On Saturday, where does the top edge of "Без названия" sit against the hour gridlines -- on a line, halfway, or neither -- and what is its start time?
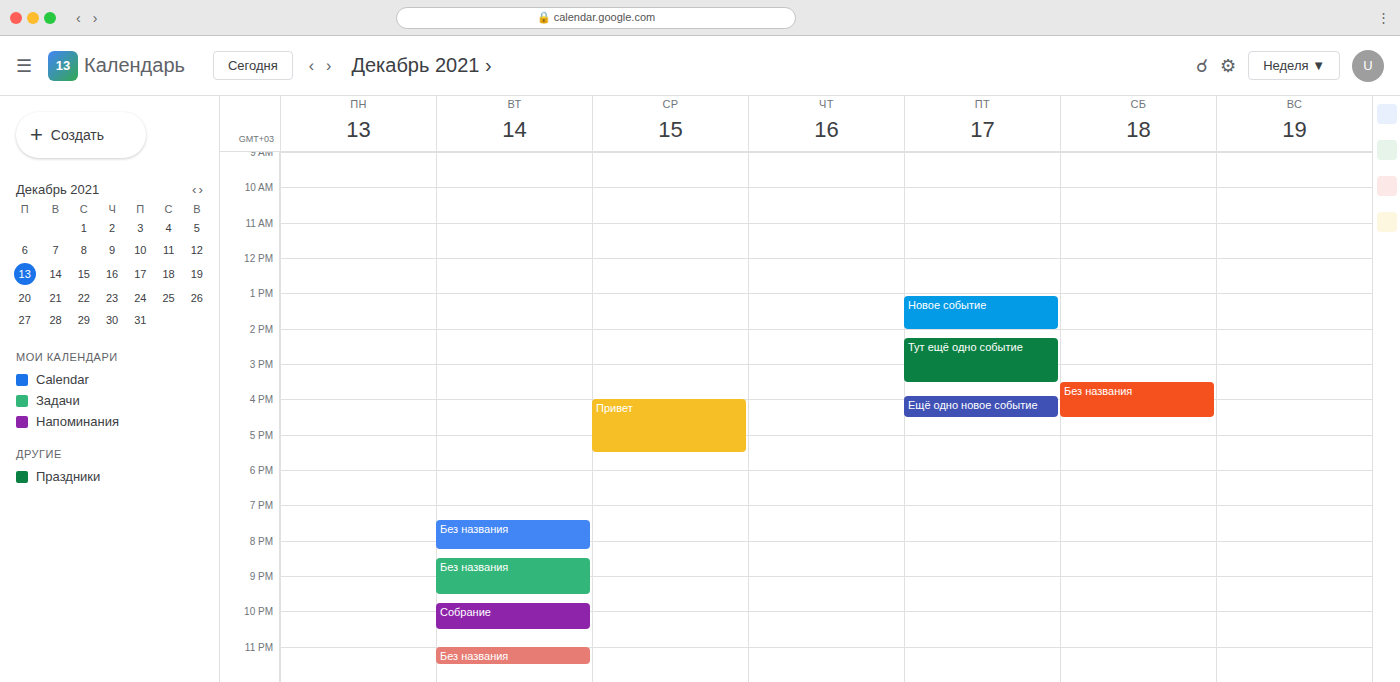
15:30 -- halfway between the 15:00 and 16:00 lines.